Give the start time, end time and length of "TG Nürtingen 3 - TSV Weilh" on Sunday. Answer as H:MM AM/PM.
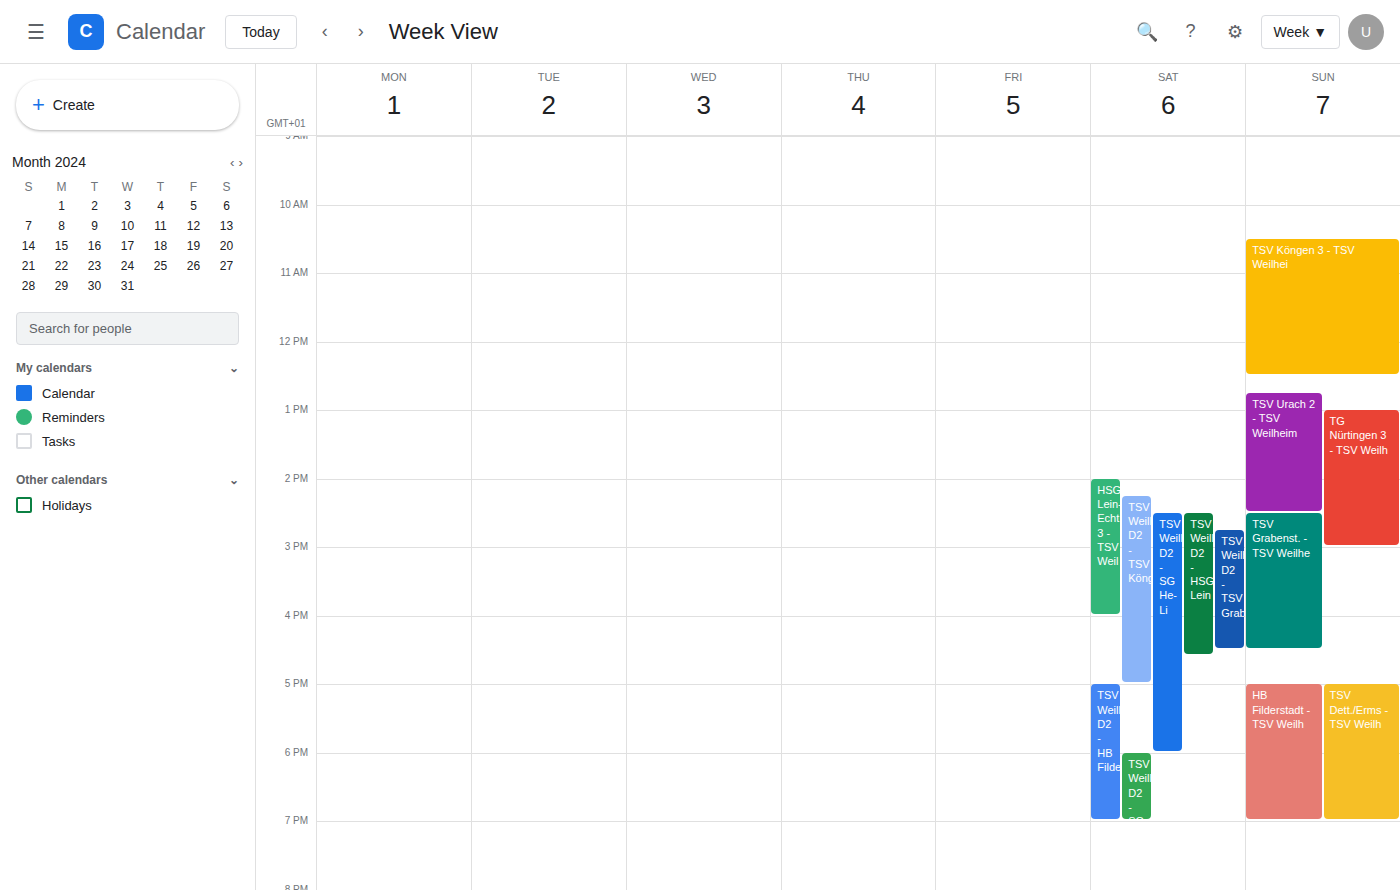
1:00 PM to 3:00 PM, 2 hours